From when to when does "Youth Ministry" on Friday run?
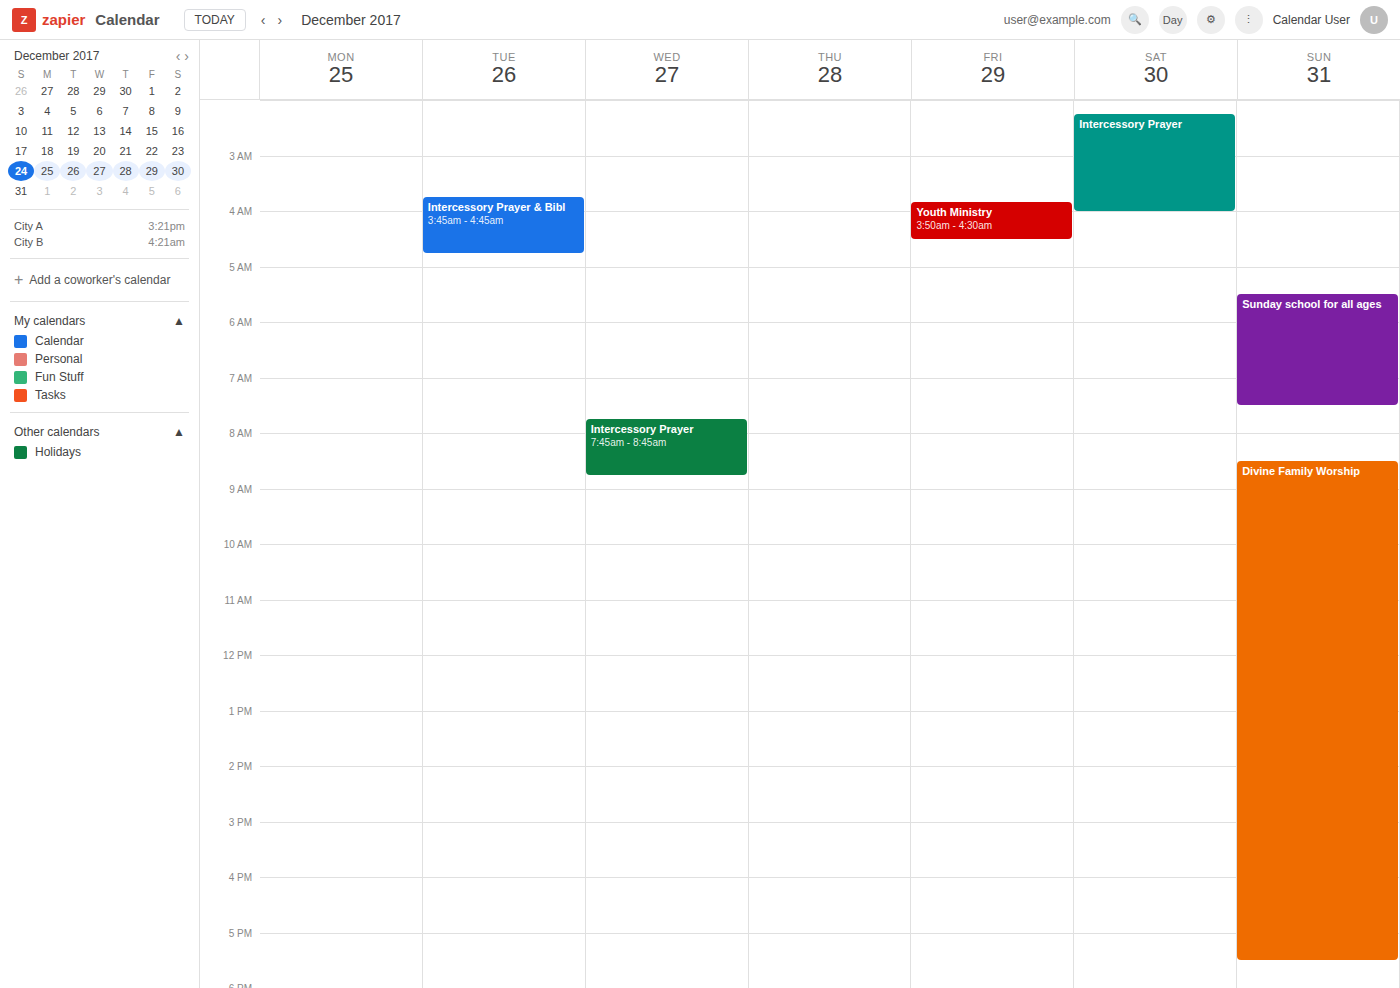
3:50 AM to 4:30 AM